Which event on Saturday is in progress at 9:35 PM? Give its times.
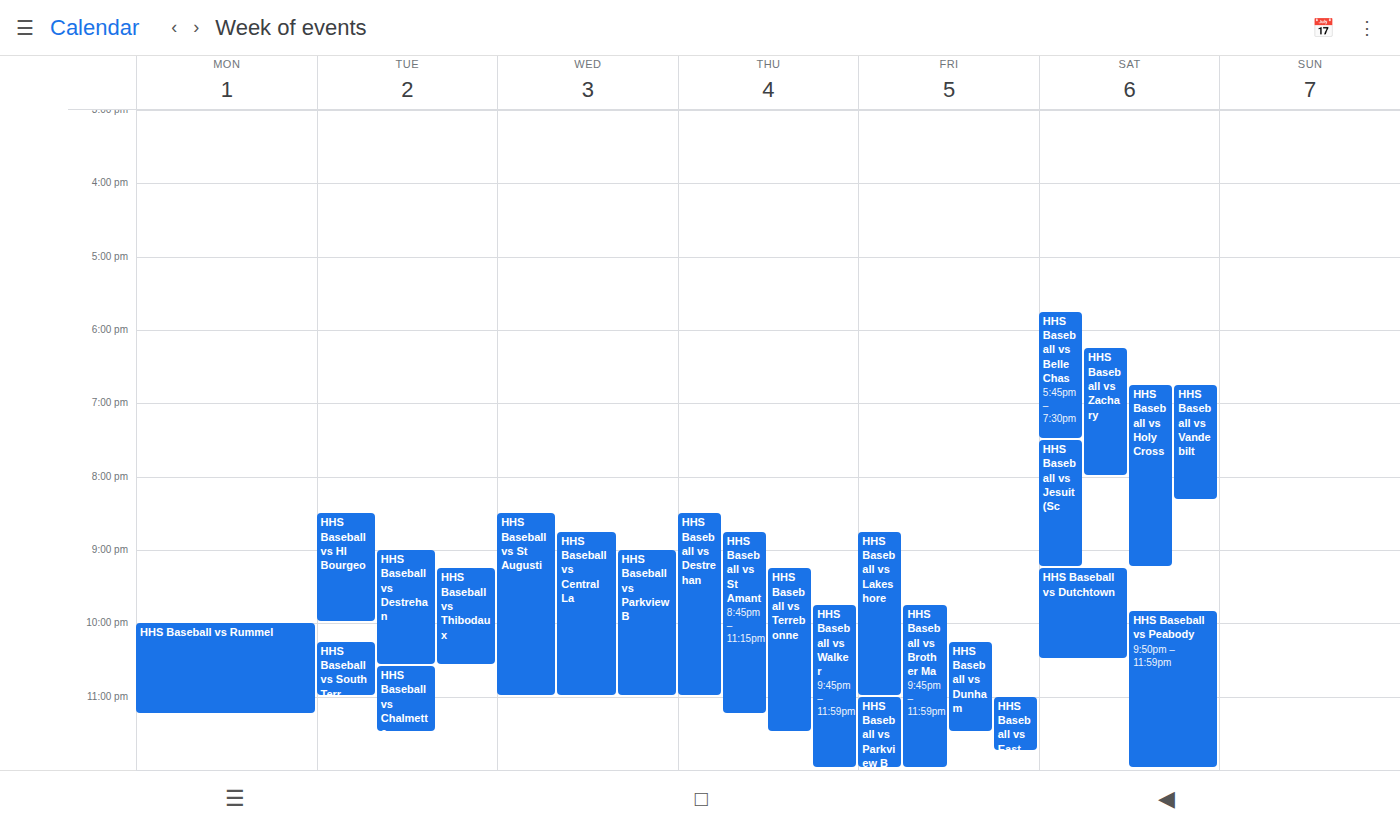
"HHS Baseball vs Dutchtown", 9:15 PM to 10:30 PM